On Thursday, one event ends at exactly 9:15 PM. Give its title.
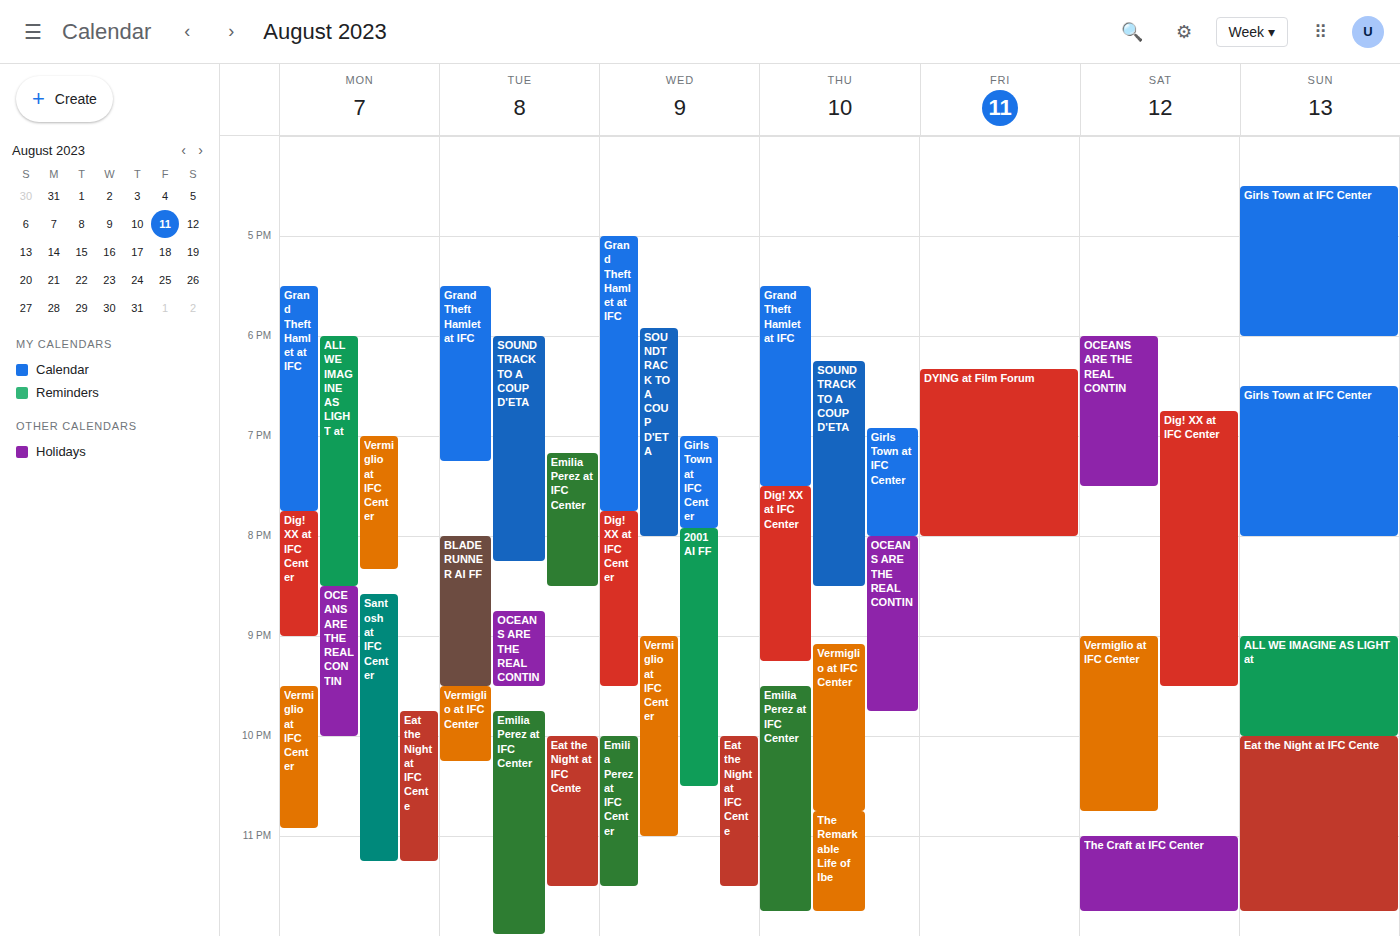
"Dig! XX at IFC Center"